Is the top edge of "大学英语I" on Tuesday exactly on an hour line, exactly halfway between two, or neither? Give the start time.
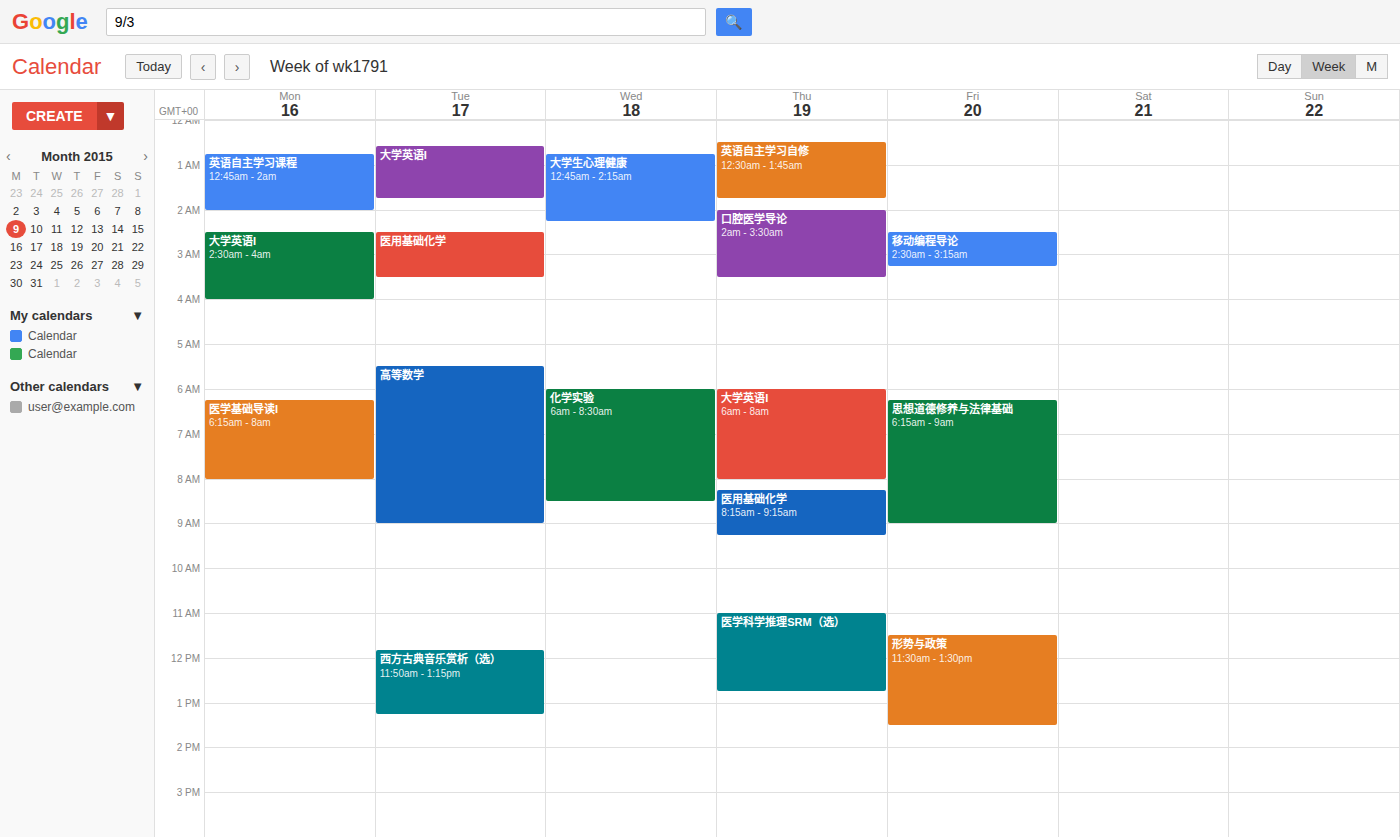
12:35 AM -- neither: 35 minutes below the 12 AM line and 25 minutes above the 1 AM line.